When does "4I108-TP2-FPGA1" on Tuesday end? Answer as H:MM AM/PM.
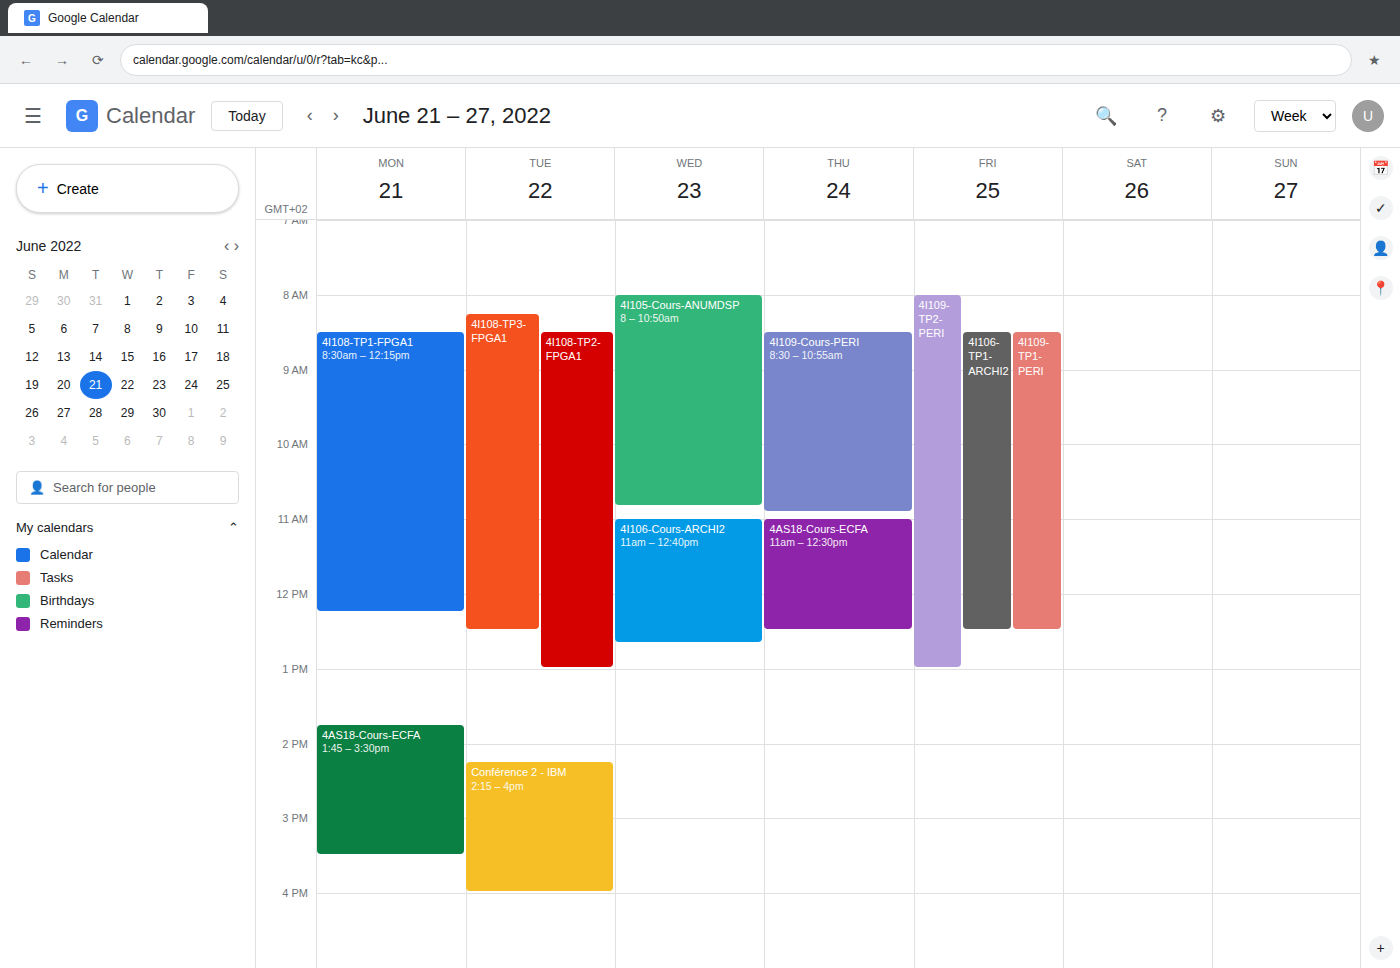
1:00 PM